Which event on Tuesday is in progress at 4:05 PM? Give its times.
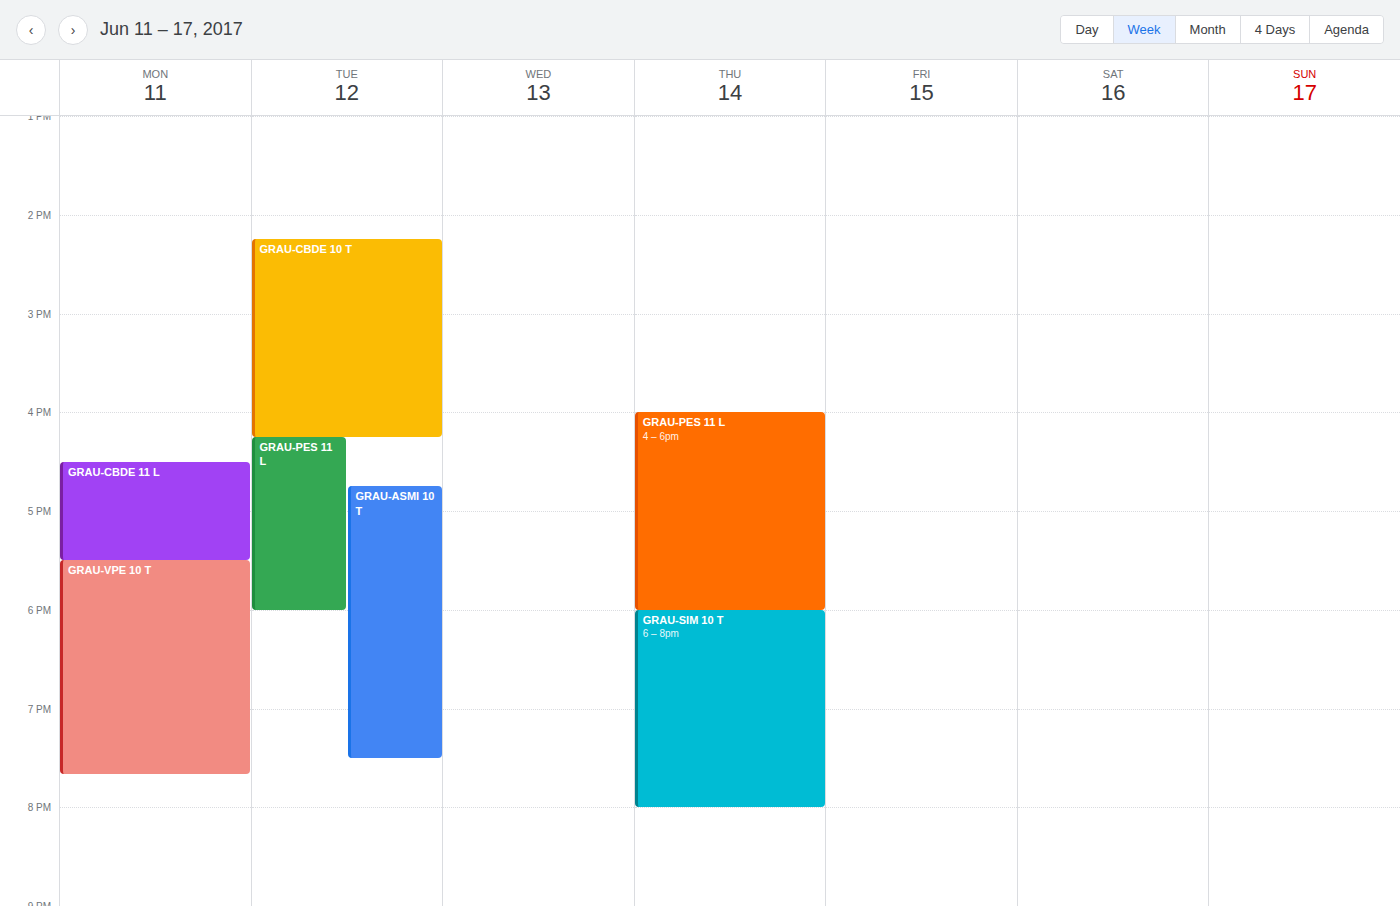
"GRAU-CBDE 10 T", 2:15 PM to 4:15 PM